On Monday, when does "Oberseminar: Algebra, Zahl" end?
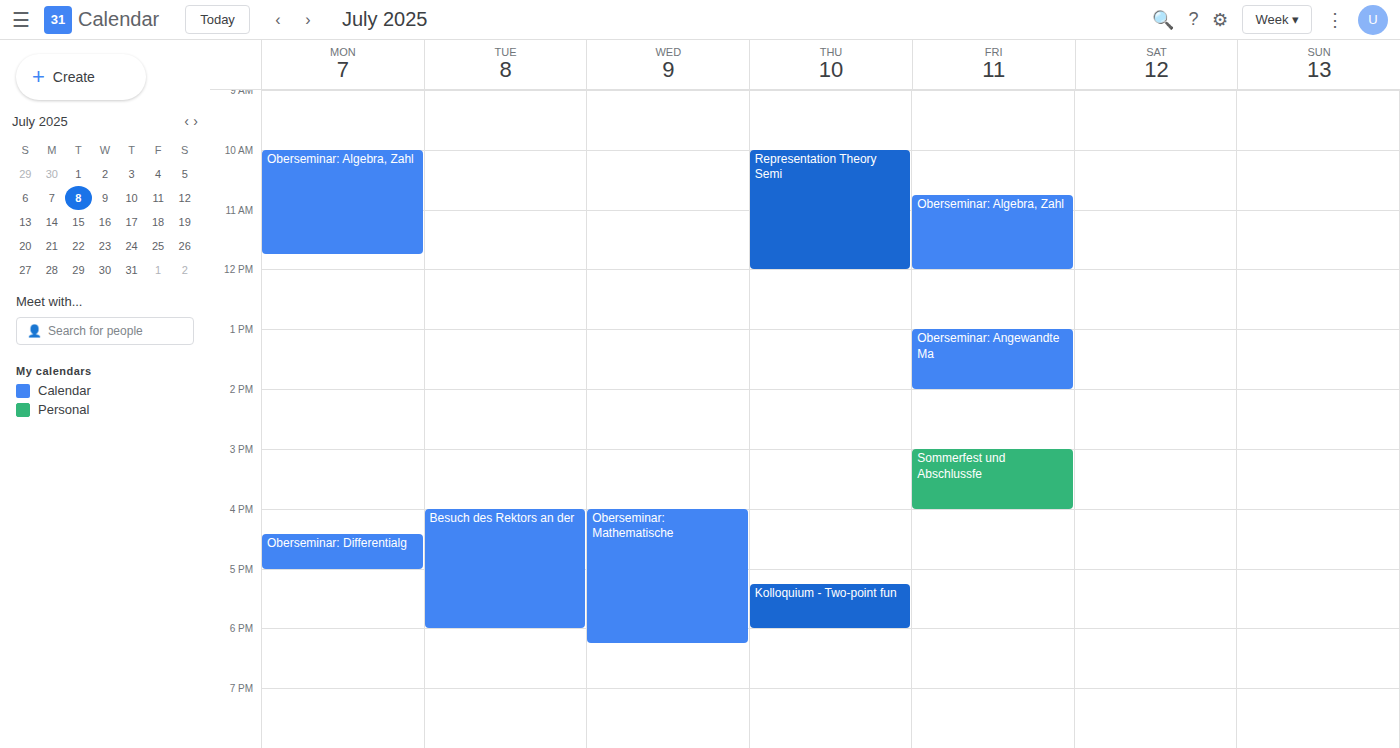
11:45 AM